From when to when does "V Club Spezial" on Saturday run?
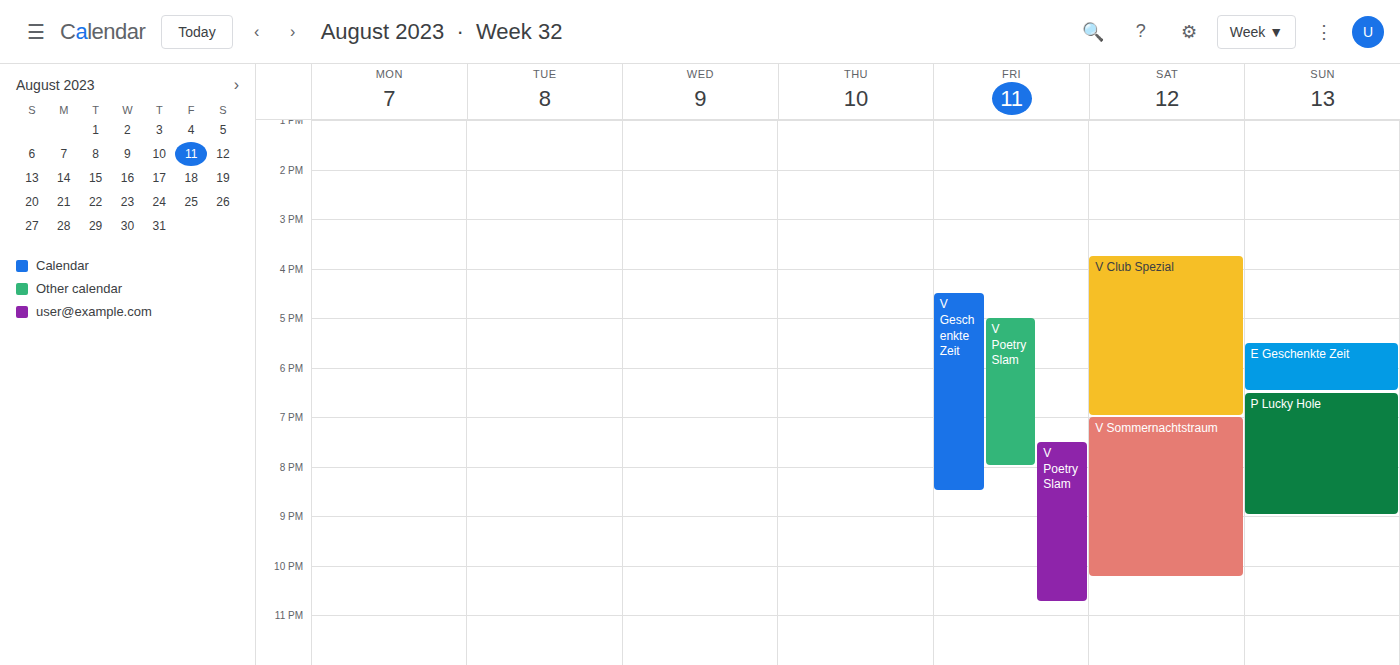
3:45 PM to 7:00 PM